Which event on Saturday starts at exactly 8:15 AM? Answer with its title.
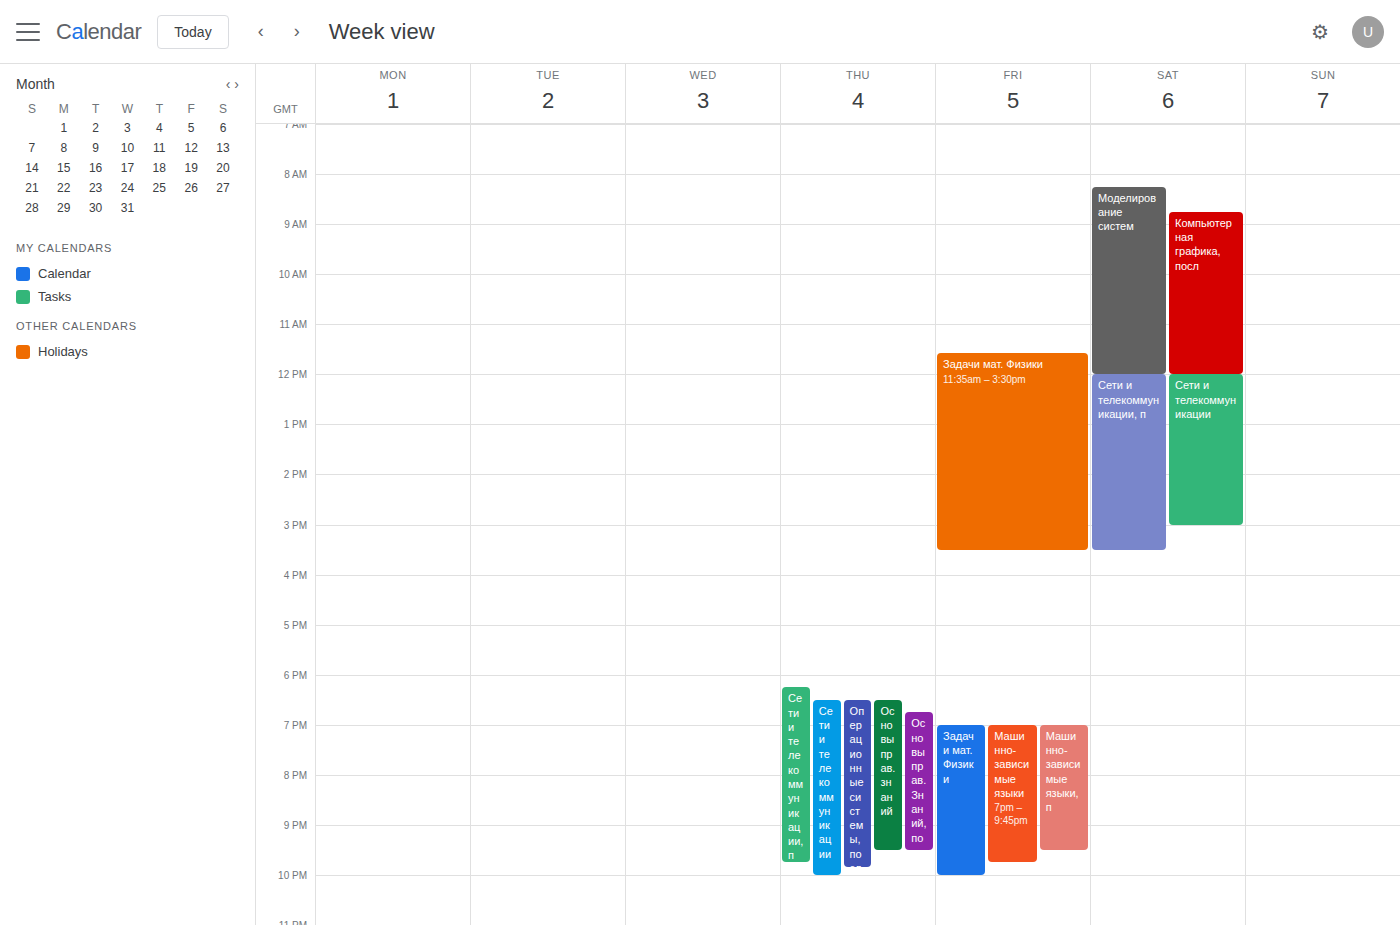
"Моделирование систем"